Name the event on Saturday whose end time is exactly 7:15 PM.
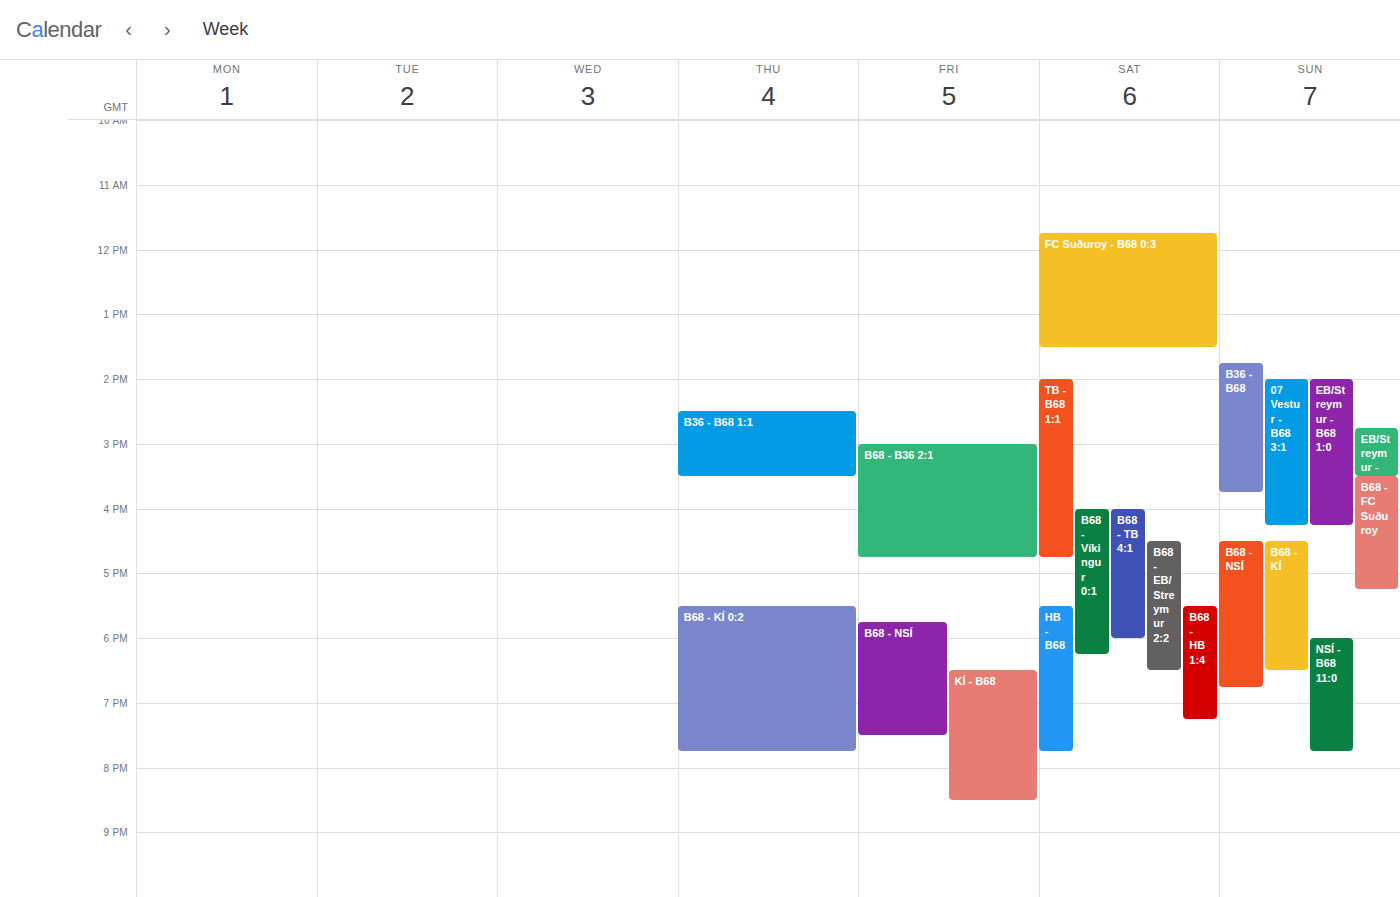
"B68 - HB 1:4"